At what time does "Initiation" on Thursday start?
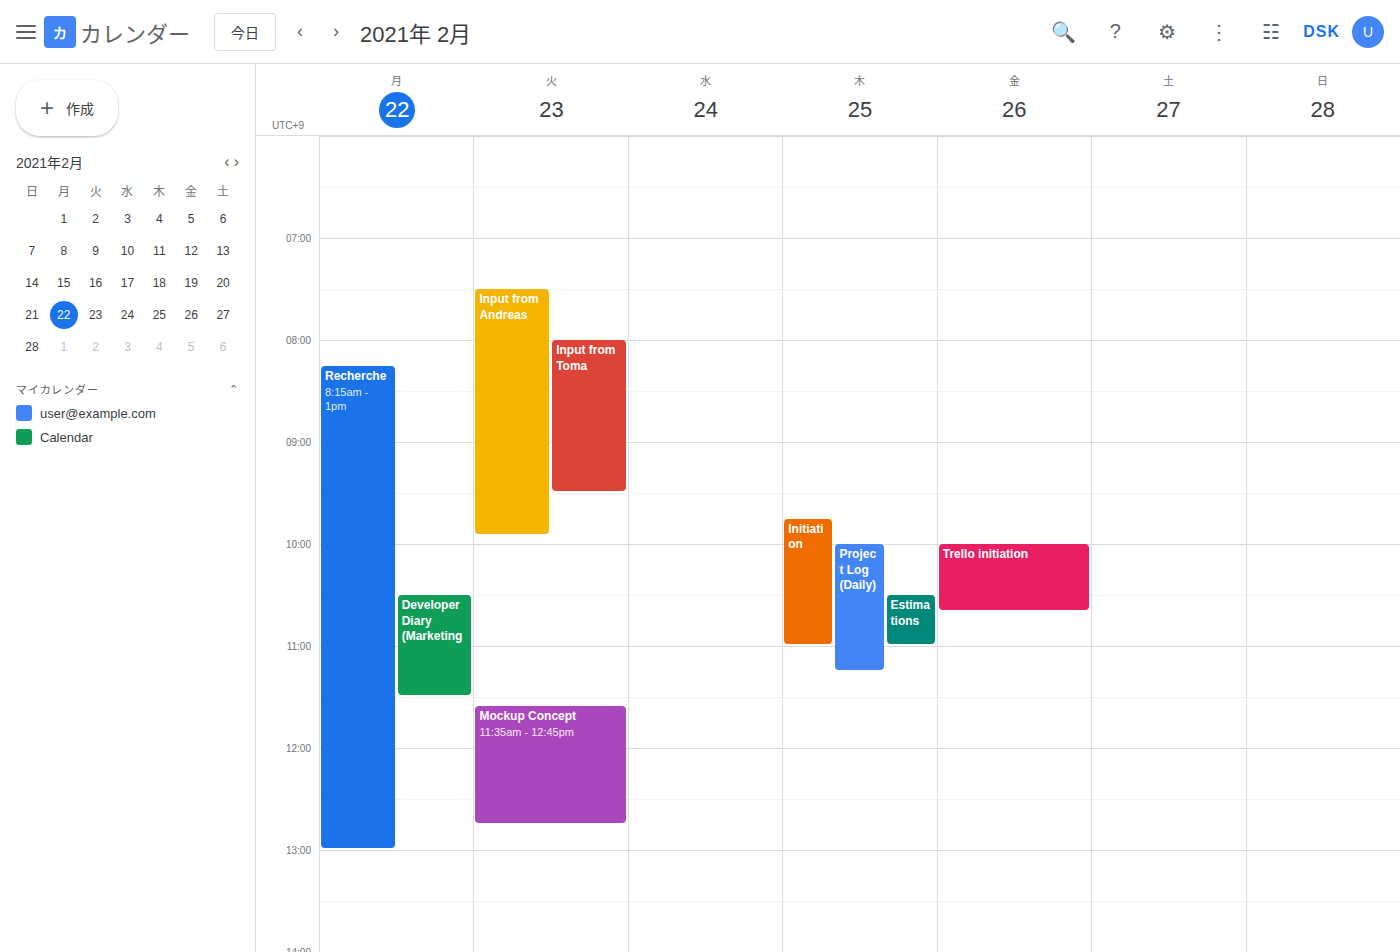
9:45 AM